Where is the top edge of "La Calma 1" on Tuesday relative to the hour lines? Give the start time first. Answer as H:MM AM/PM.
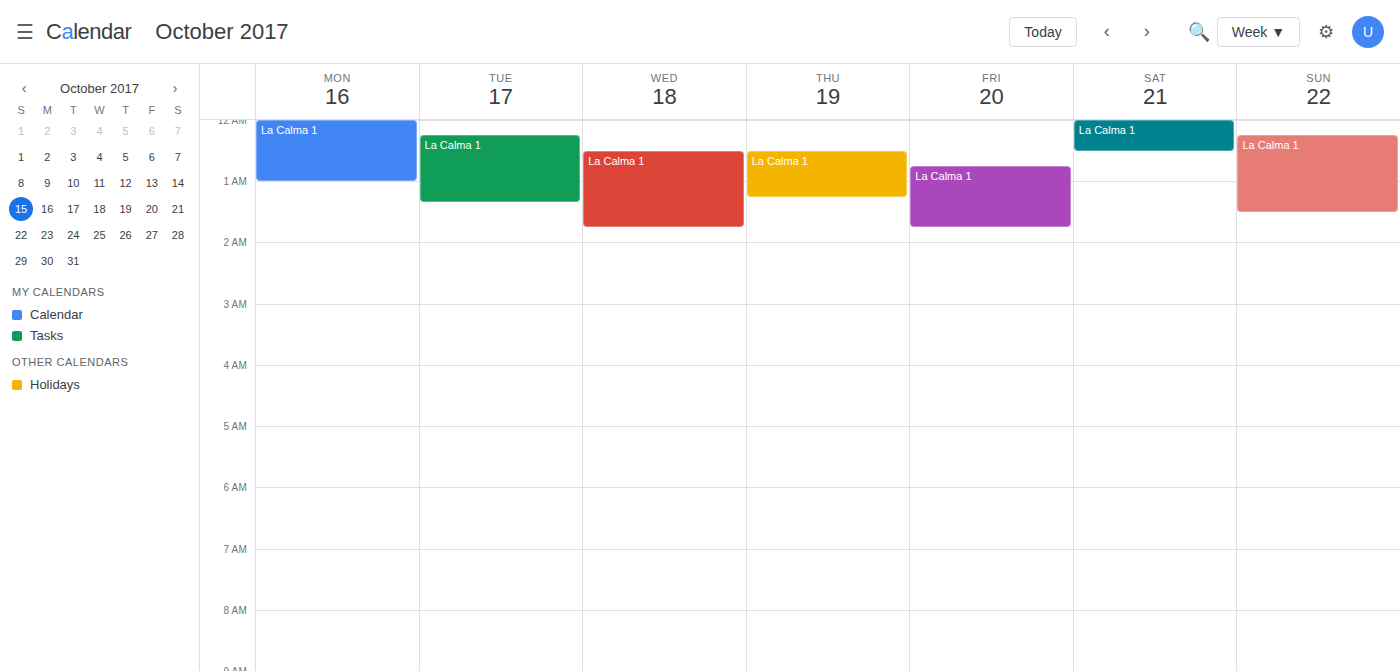
12:15 AM -- neither: a quarter of the way from the 12 AM line to the 1 AM line.